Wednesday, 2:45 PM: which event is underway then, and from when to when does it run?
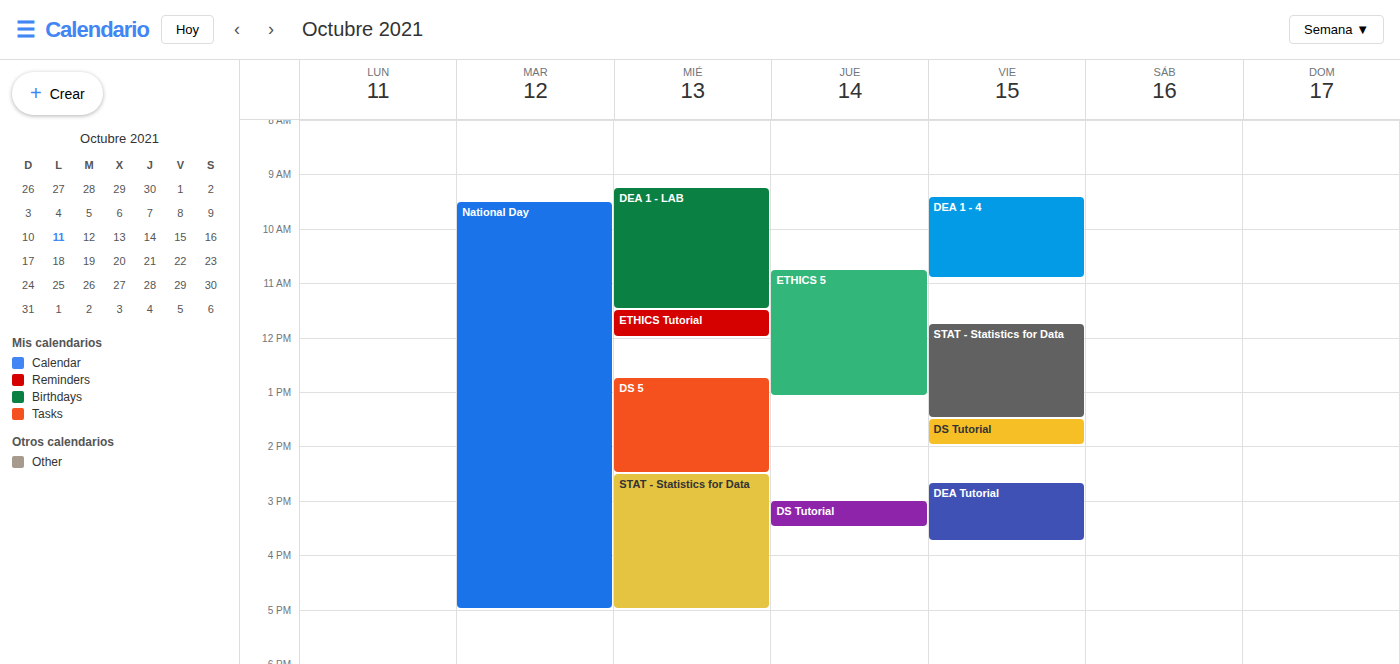
"STAT - Statistics for Data", 2:30 PM to 5:00 PM